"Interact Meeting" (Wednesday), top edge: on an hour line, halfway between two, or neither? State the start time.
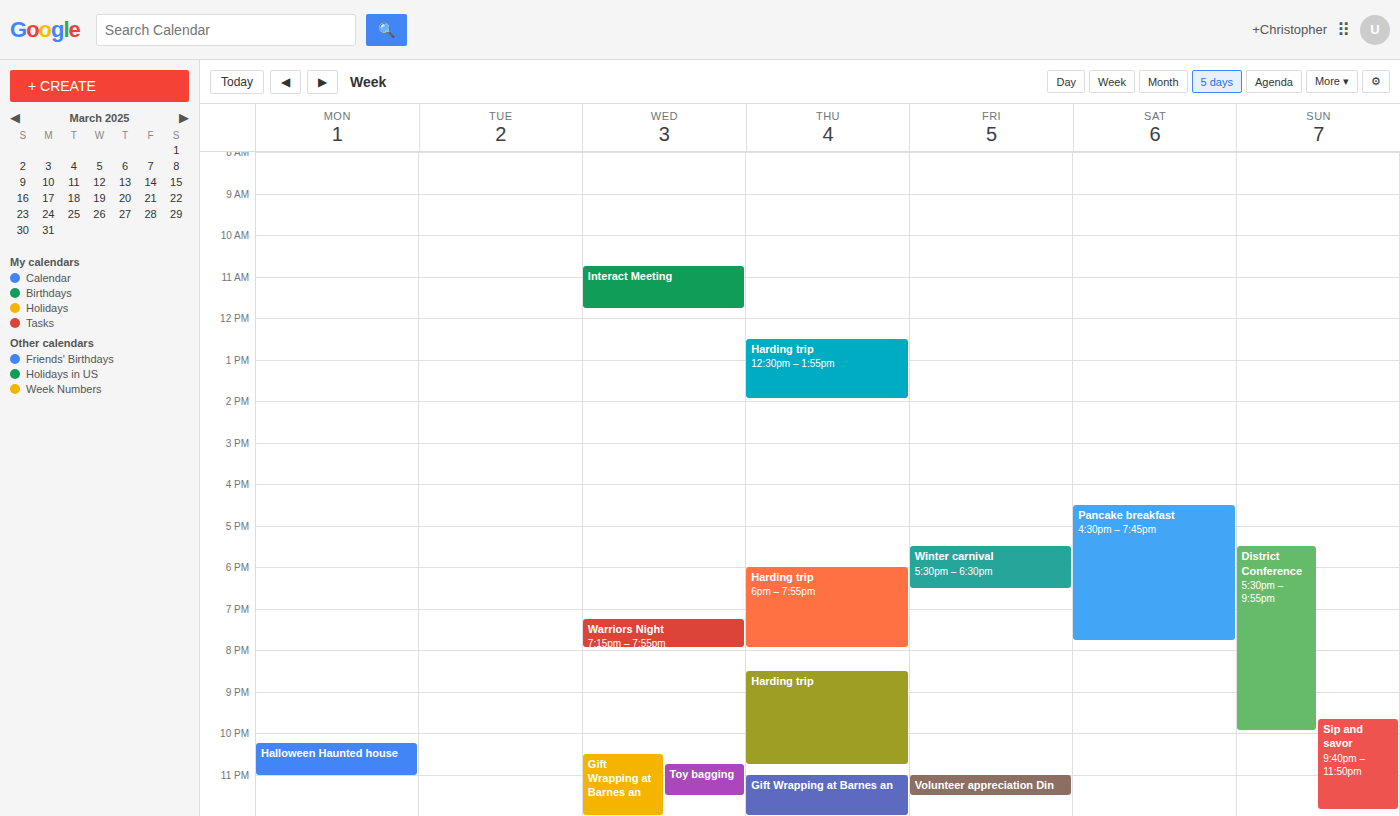
10:45 AM -- neither: three quarters of the way from the 10 AM line to the 11 AM line.